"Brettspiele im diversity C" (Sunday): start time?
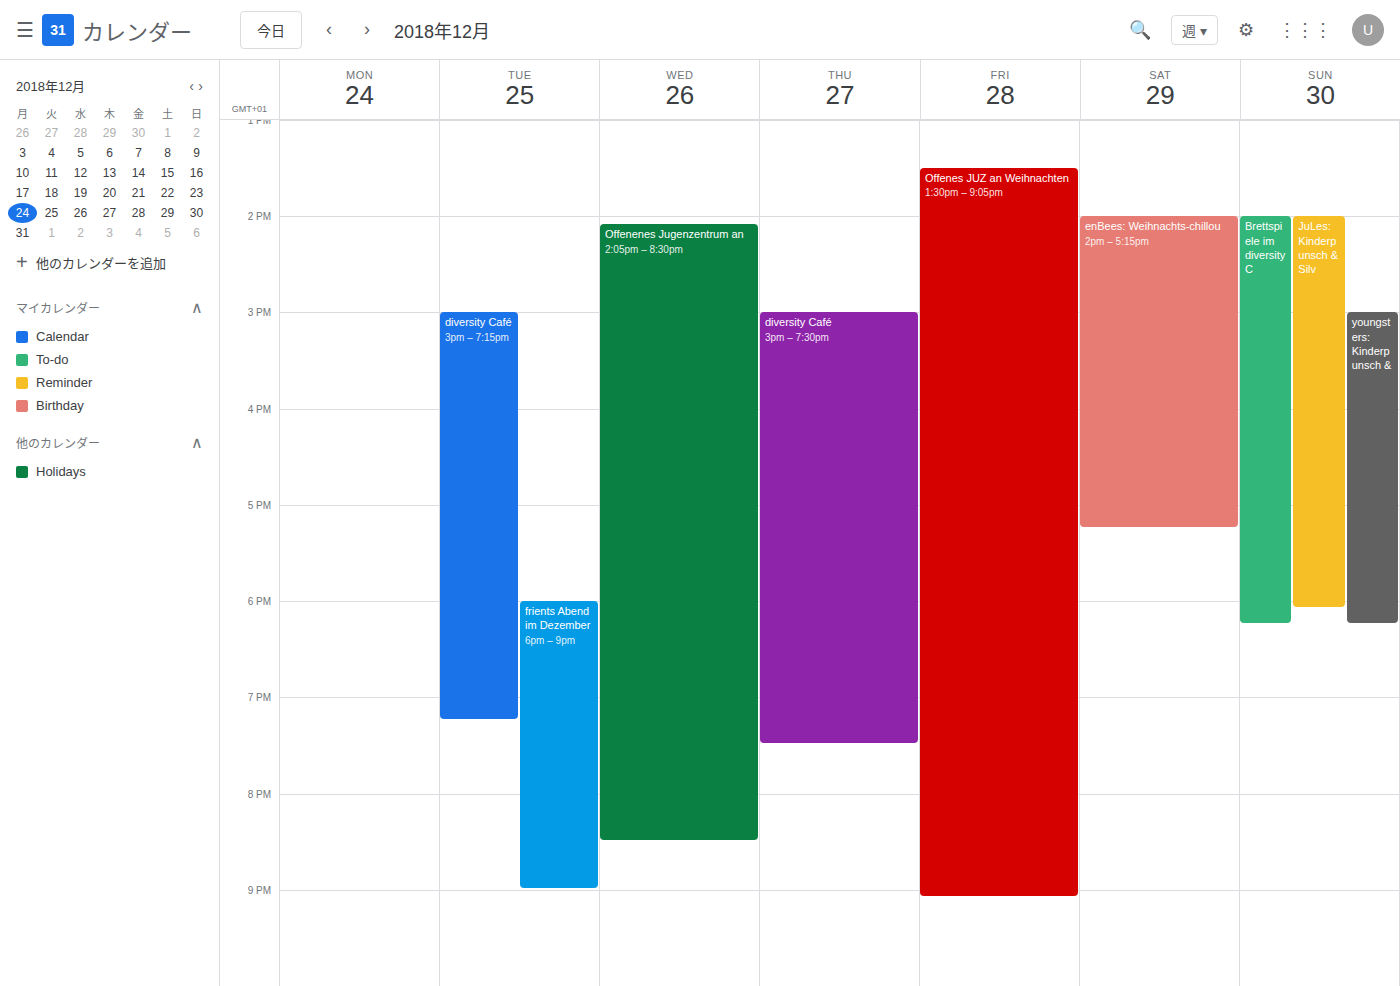
2:00 PM